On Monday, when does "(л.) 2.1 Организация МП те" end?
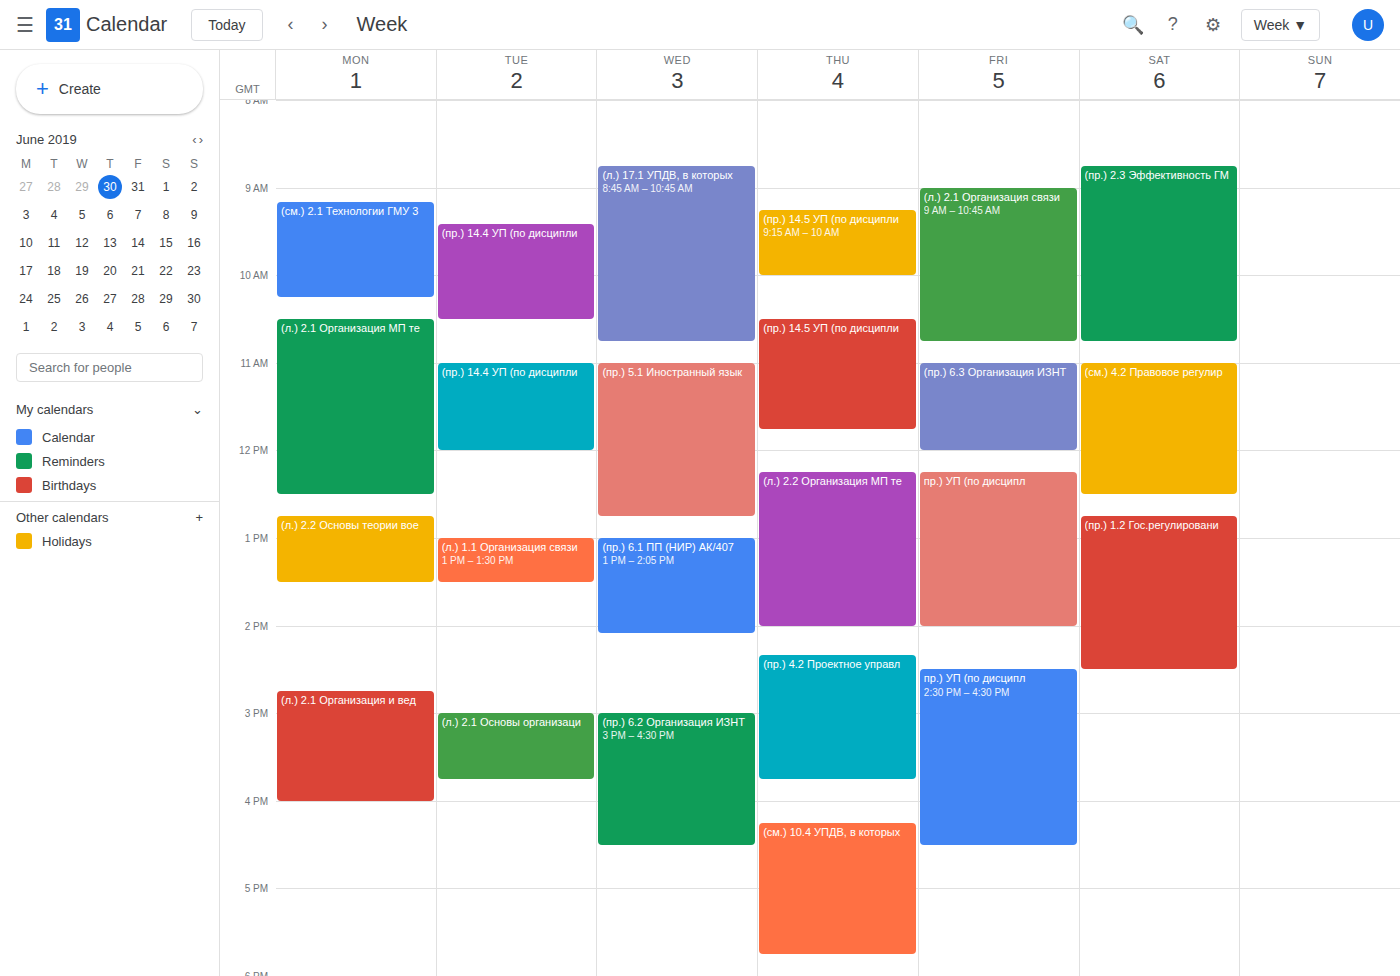
12:30